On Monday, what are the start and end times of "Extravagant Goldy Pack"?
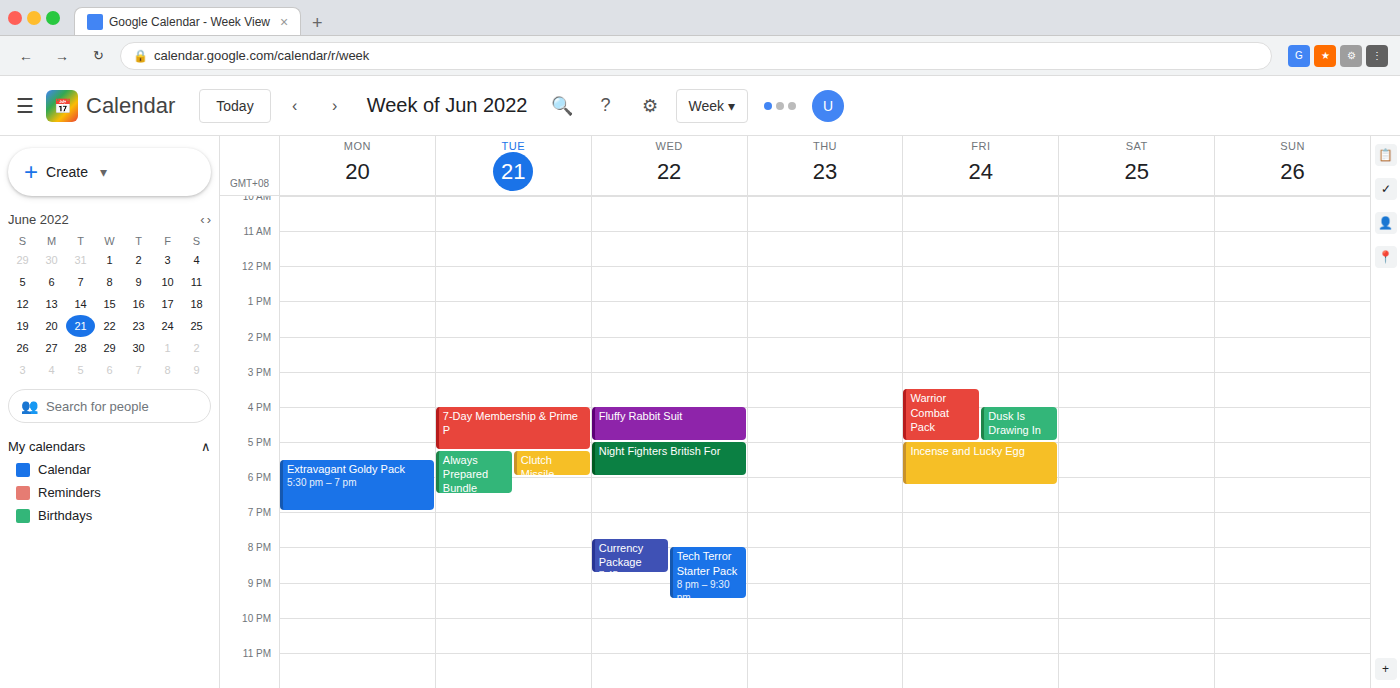
5:30 PM to 7:00 PM